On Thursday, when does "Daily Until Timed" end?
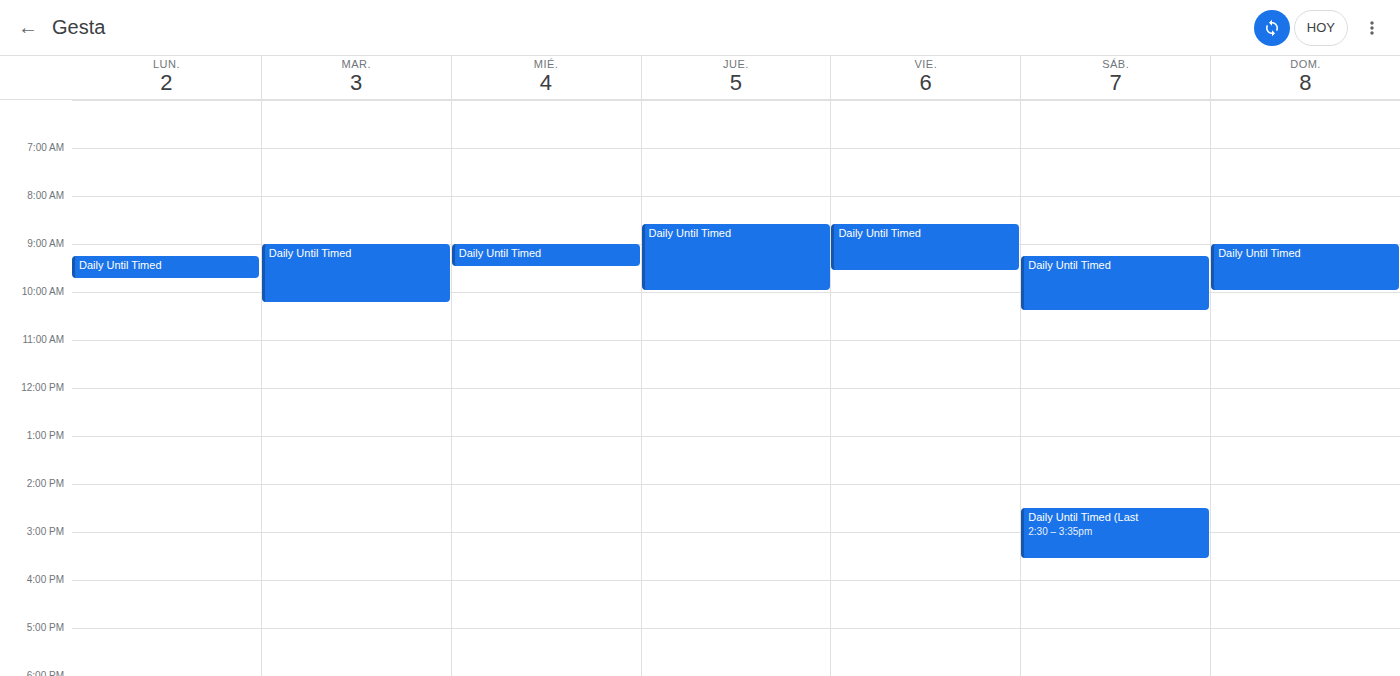
10:00 AM